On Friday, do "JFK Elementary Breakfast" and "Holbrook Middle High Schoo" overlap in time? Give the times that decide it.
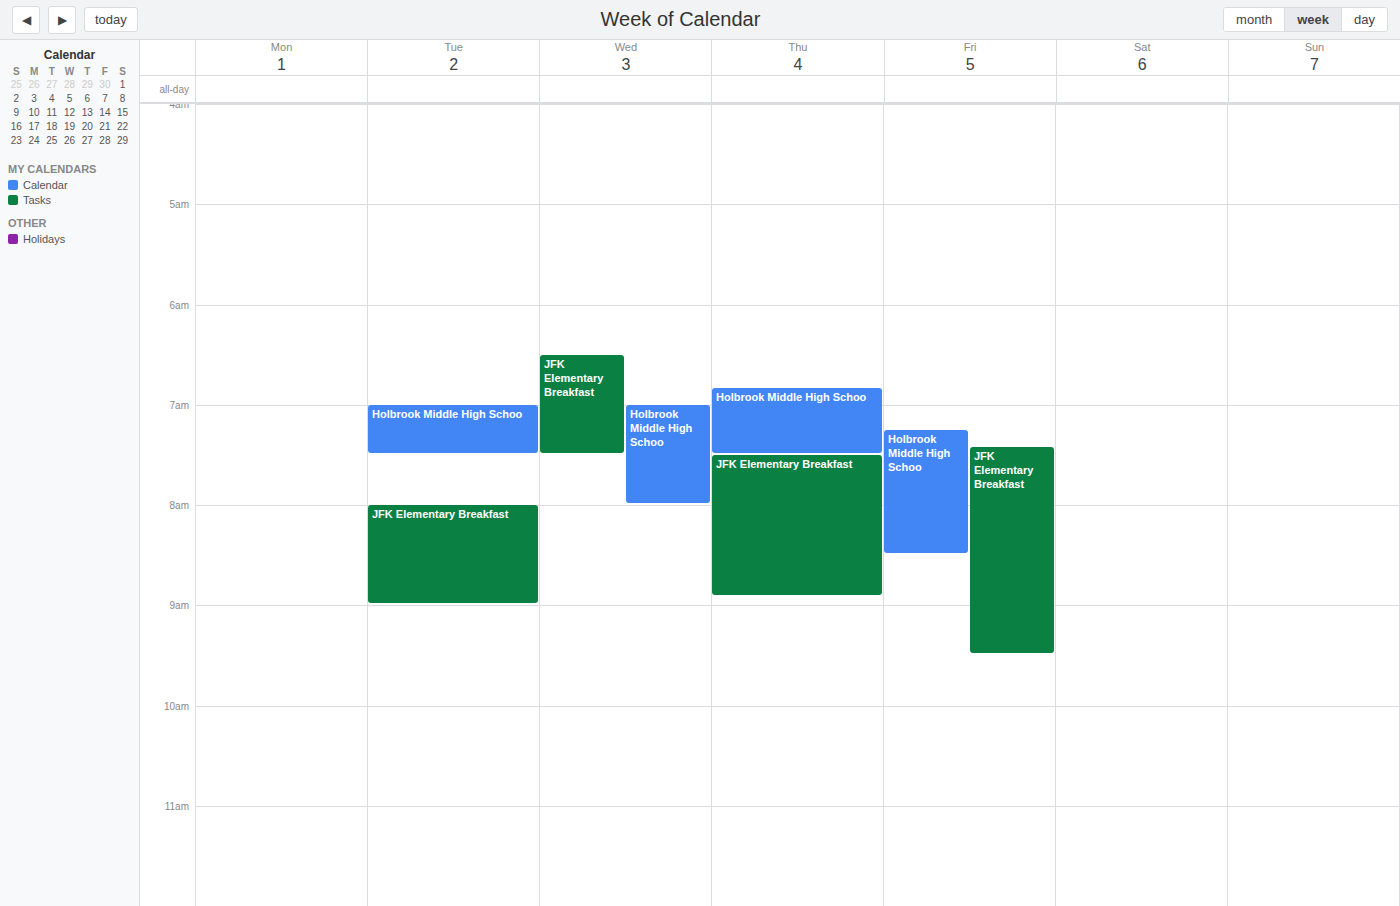
"JFK Elementary Breakfast" starts at 07:25, before "Holbrook Middle High Schoo" ends at 08:30 -- they overlap.